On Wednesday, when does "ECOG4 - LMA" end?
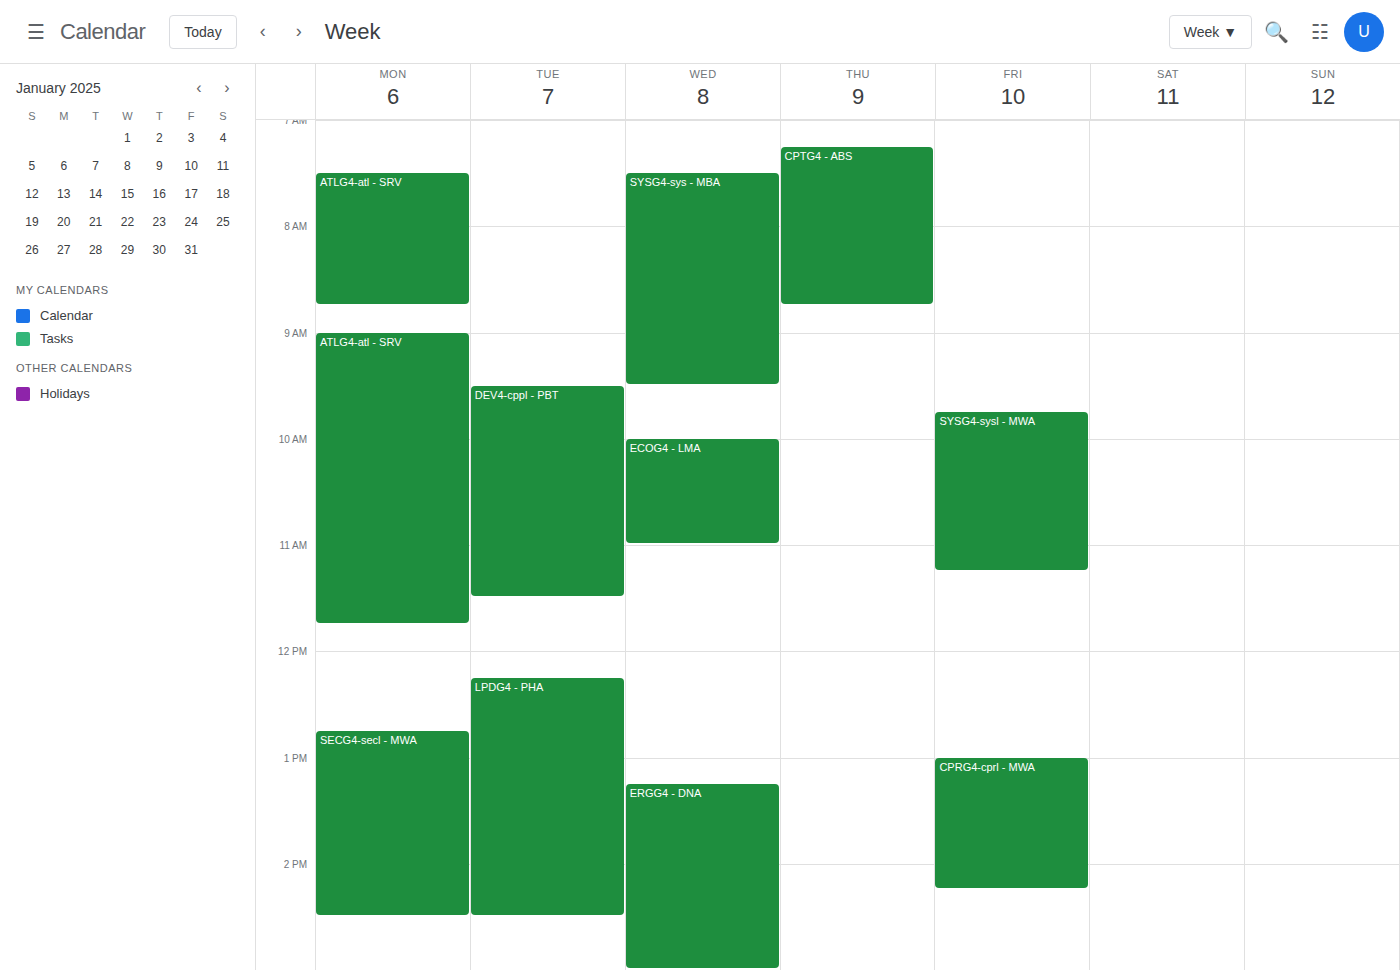
11:00 AM